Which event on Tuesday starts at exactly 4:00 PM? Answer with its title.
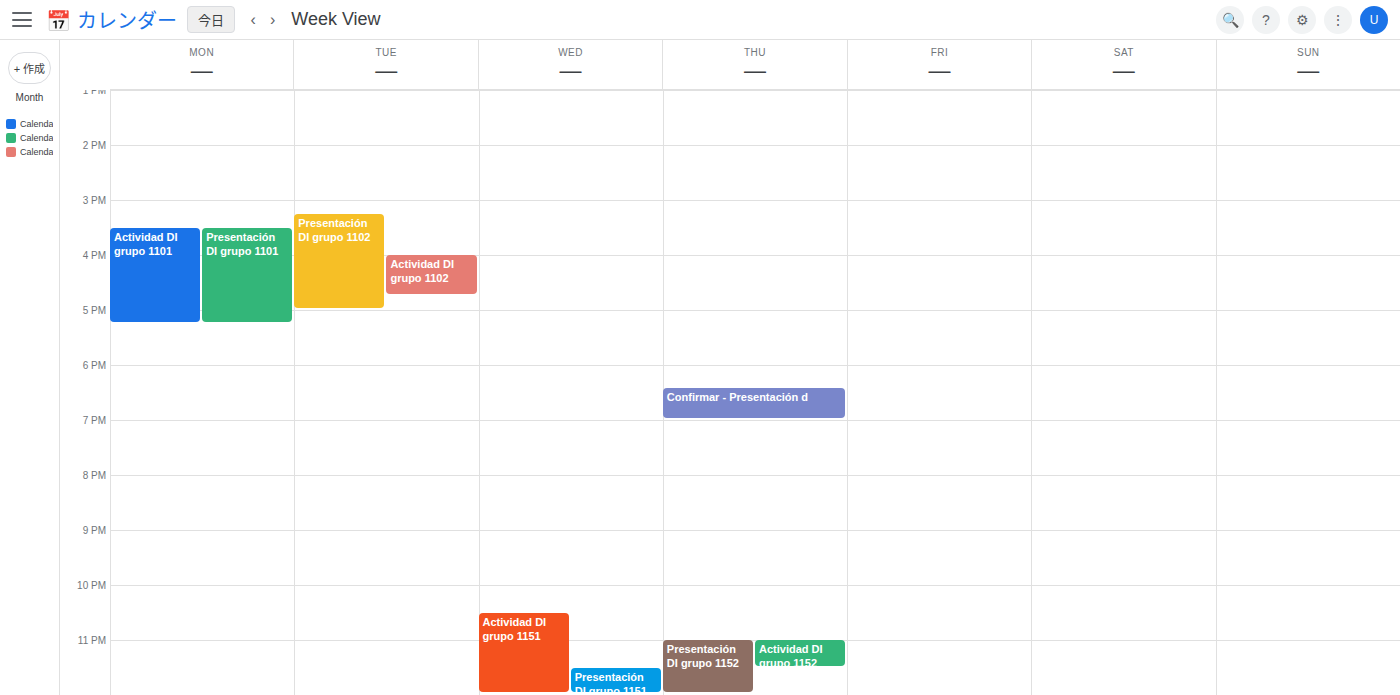
"Actividad DI grupo 1102"